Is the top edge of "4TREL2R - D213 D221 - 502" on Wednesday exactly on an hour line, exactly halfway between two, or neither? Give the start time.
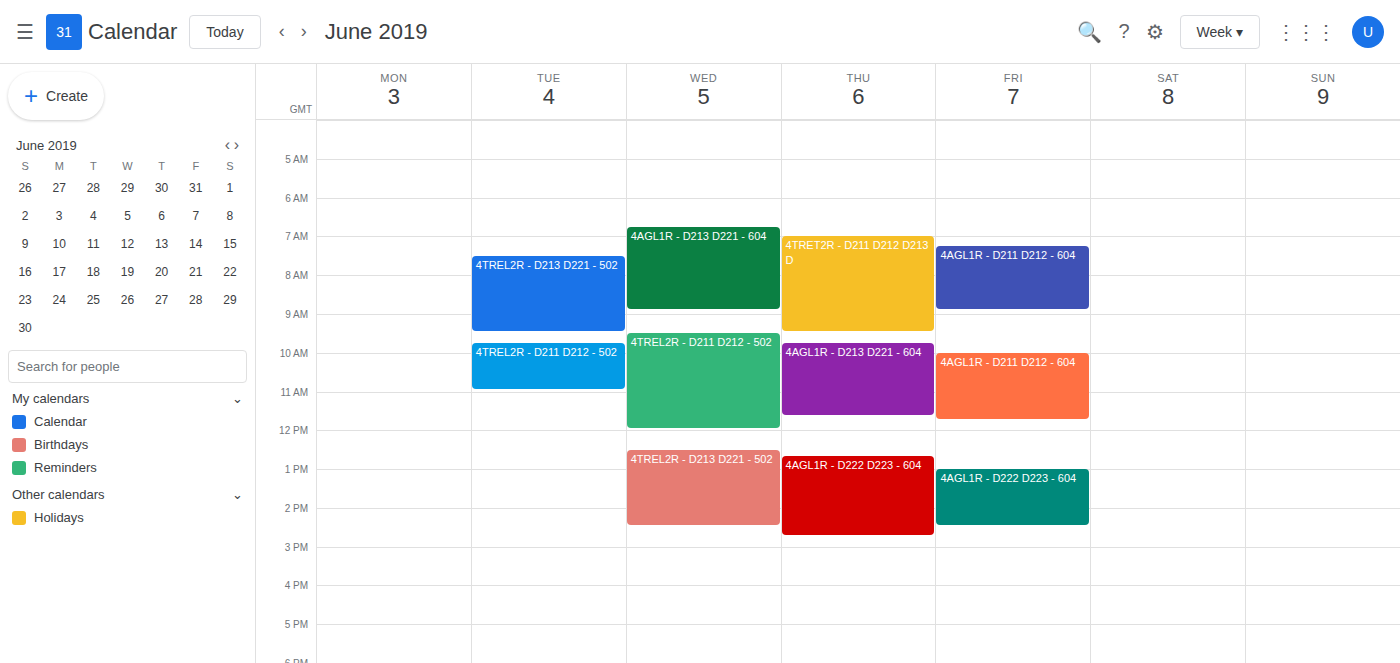
12:30 PM -- halfway between the 12 PM and 1 PM lines.